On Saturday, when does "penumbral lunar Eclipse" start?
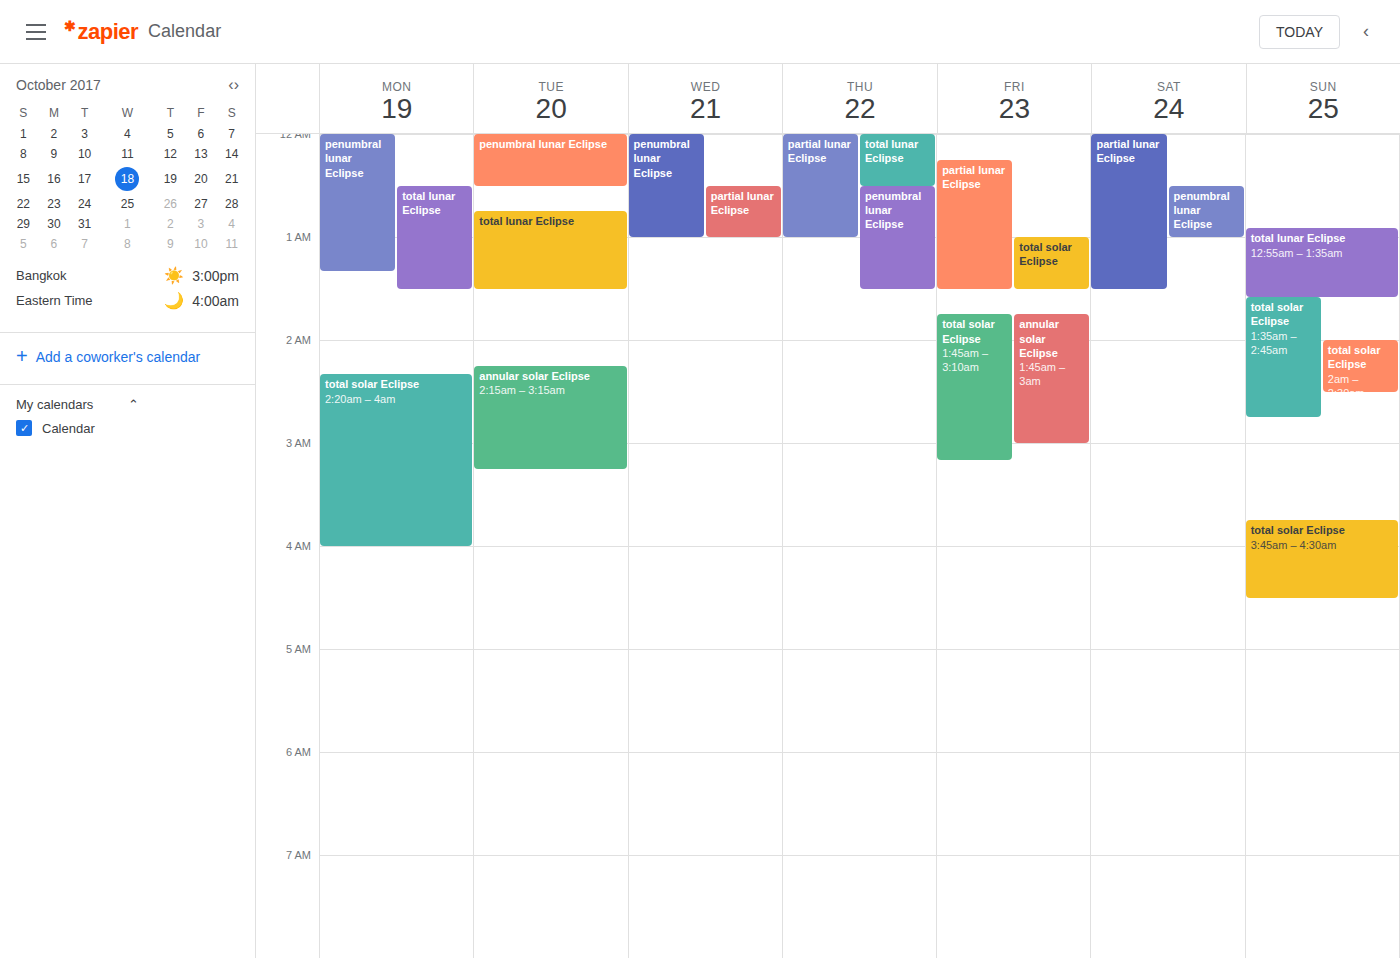
12:30 AM